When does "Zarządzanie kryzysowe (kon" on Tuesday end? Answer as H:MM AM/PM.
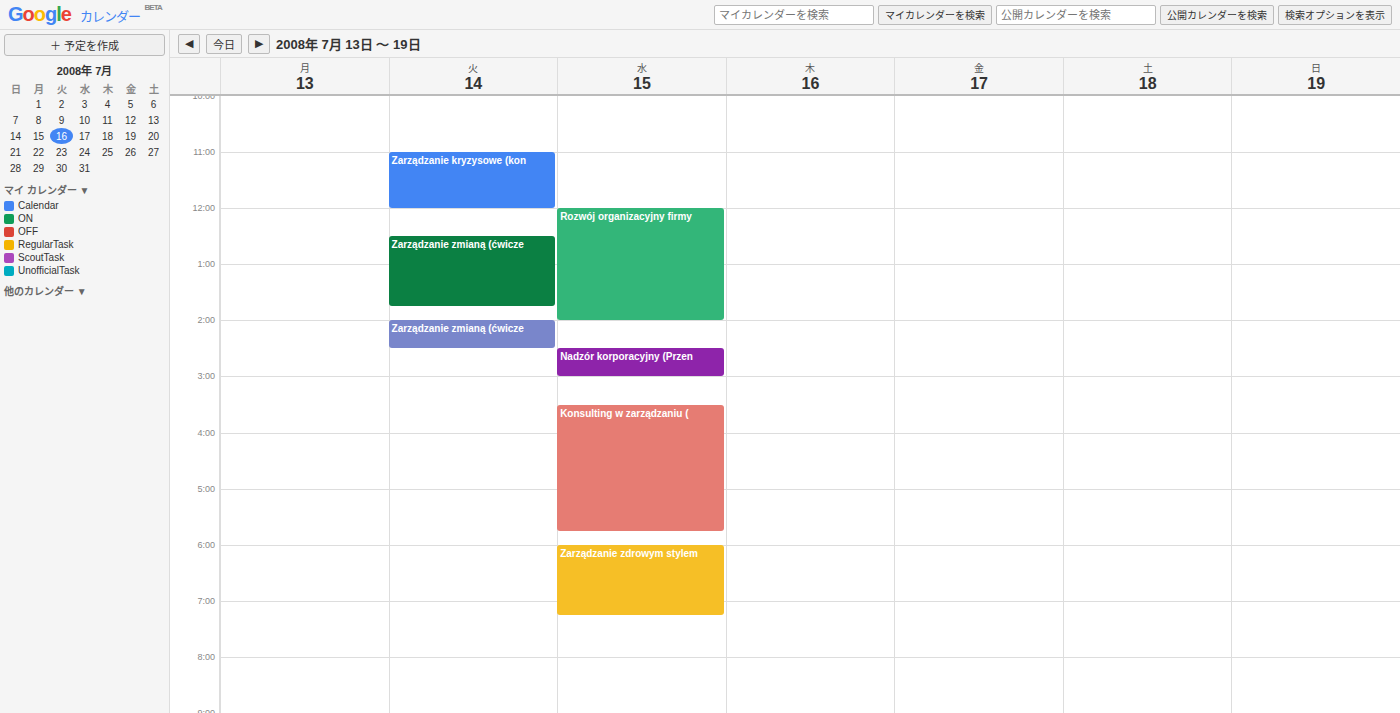
12:00 PM